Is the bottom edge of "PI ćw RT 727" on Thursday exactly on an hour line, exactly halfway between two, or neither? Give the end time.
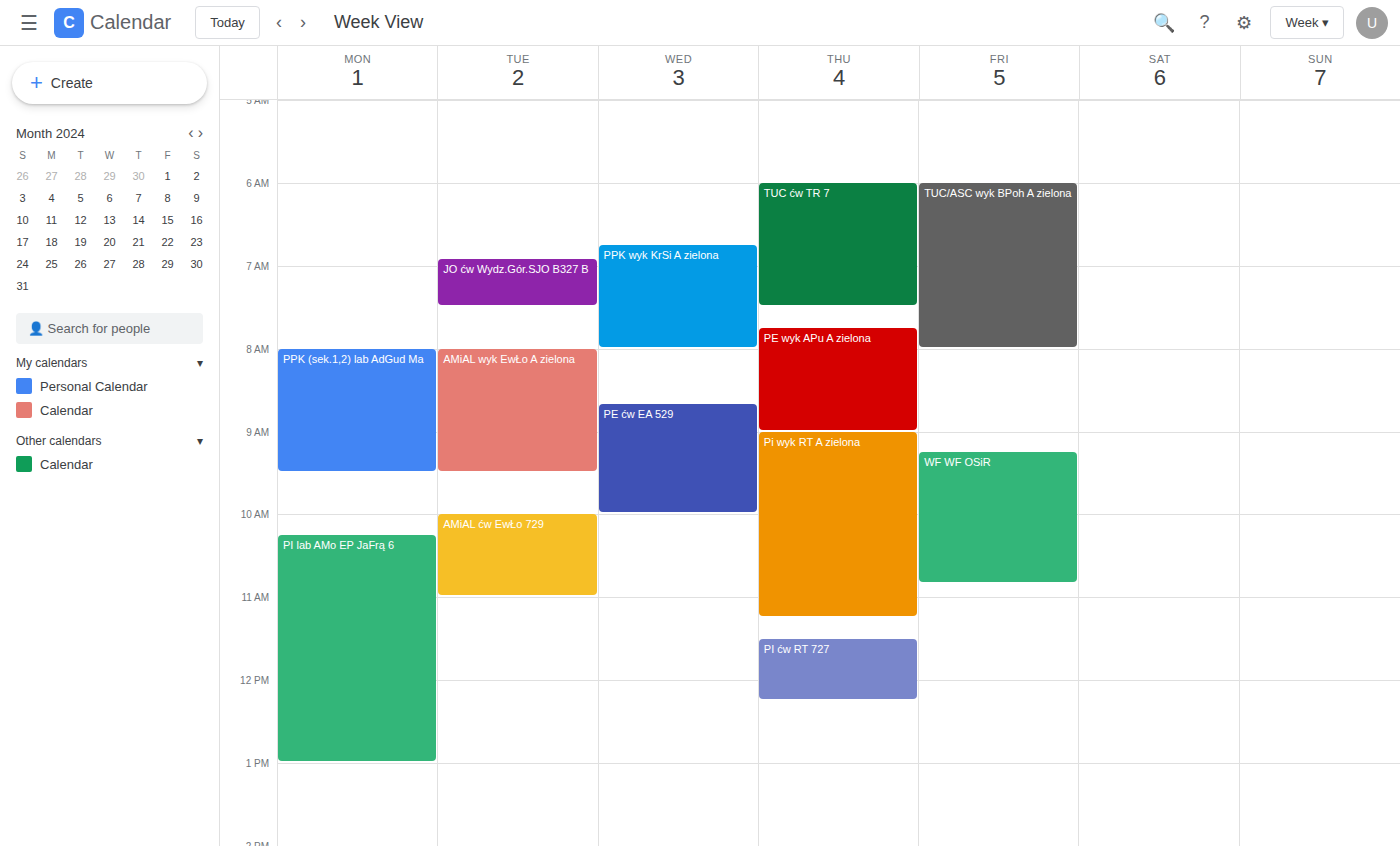
12:15 PM -- neither: a quarter of the way from the 12 PM line to the 1 PM line.